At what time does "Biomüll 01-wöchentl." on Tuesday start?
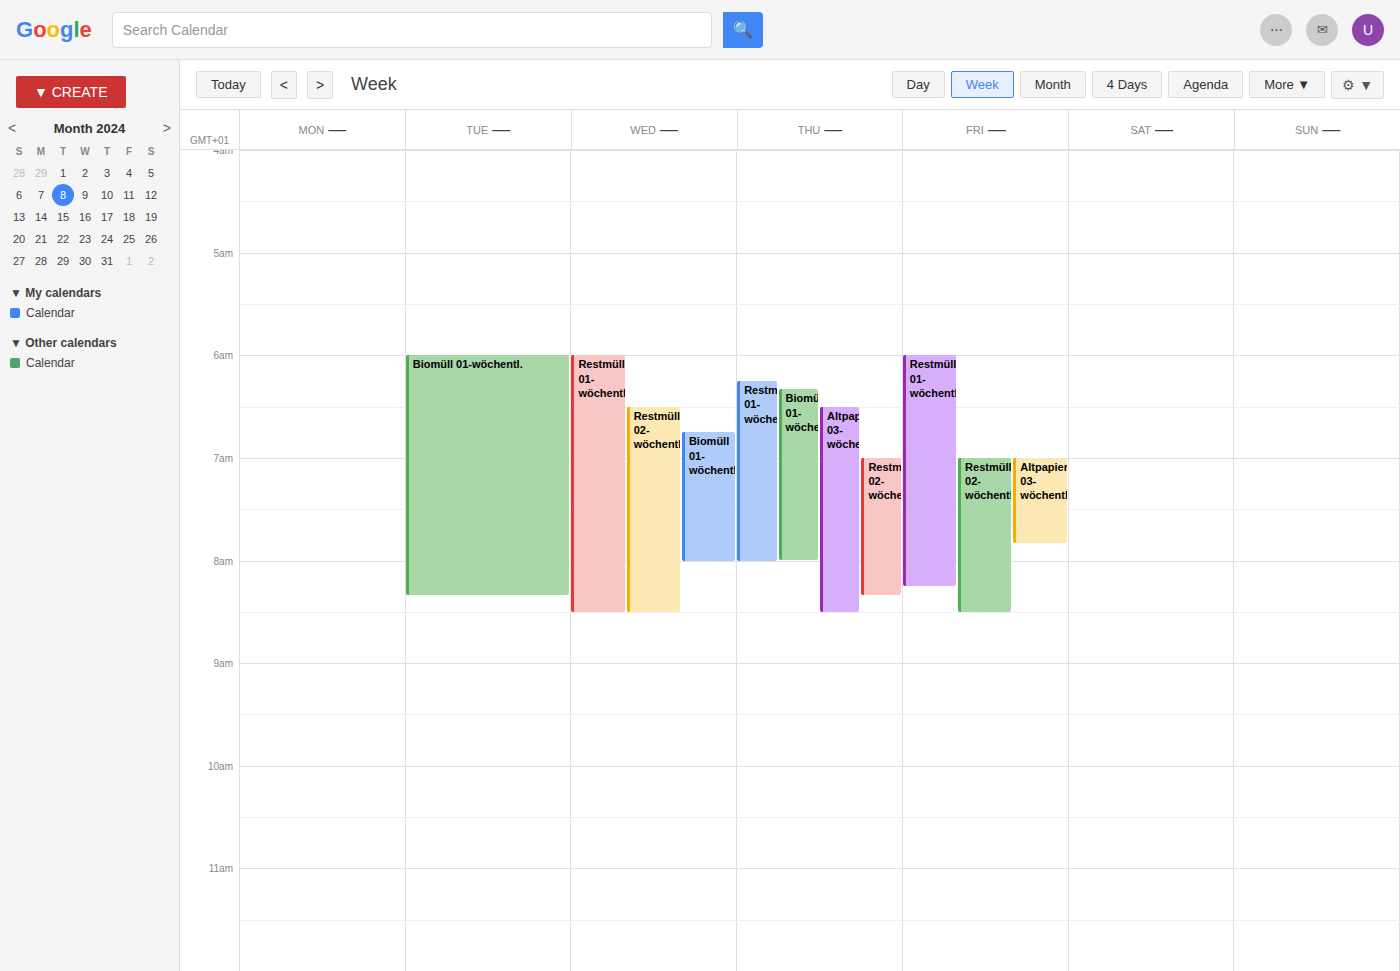
6:00 AM